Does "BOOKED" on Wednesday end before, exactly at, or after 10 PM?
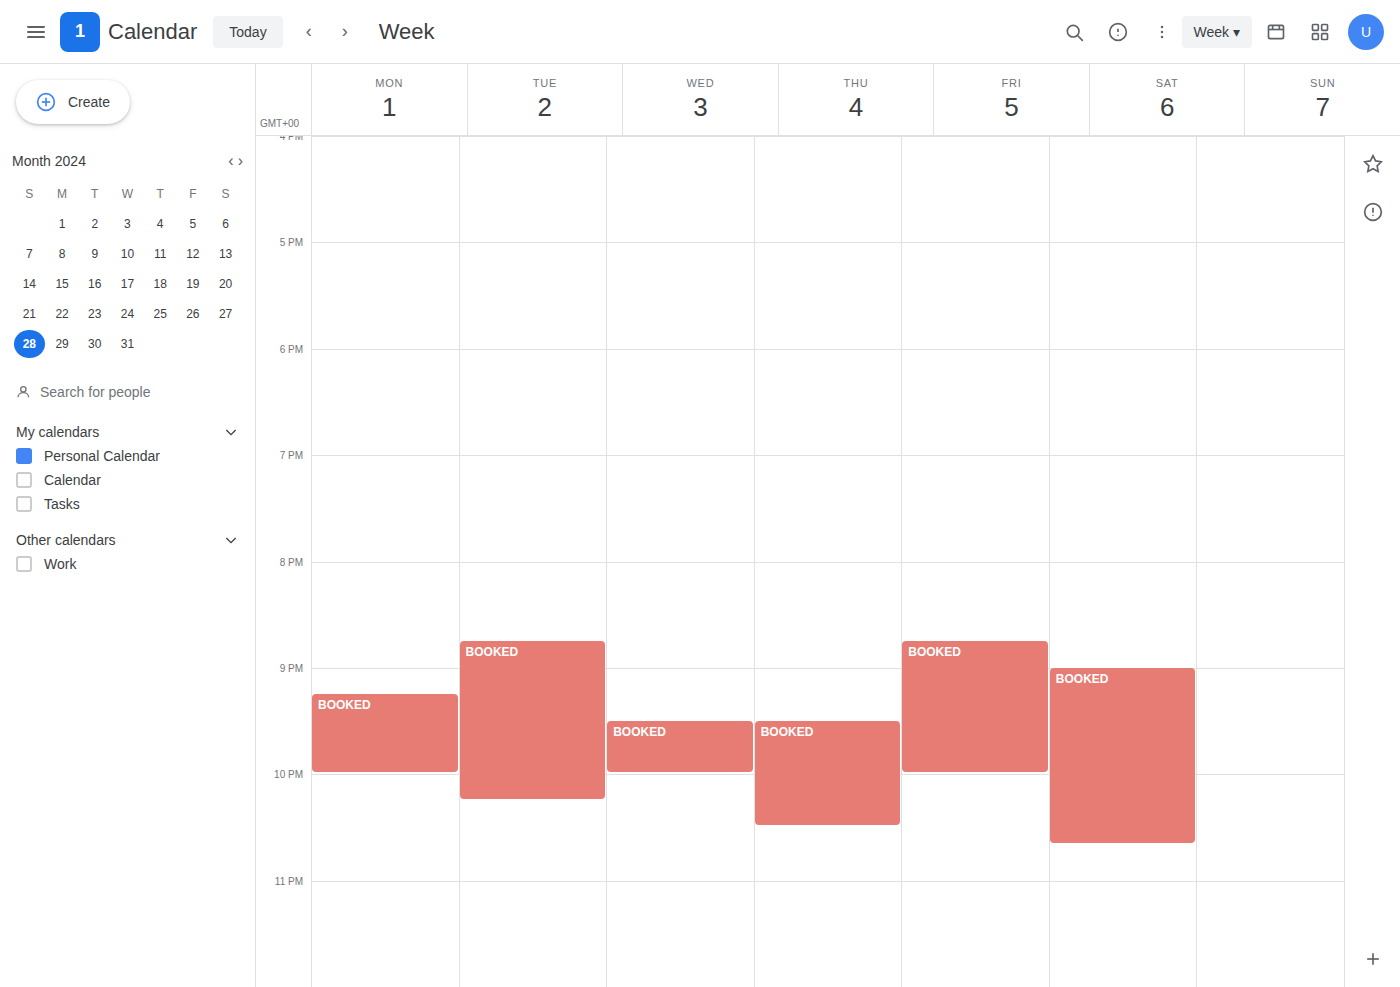
10:00 PM -- exactly at 10 PM, on the 10 PM line.